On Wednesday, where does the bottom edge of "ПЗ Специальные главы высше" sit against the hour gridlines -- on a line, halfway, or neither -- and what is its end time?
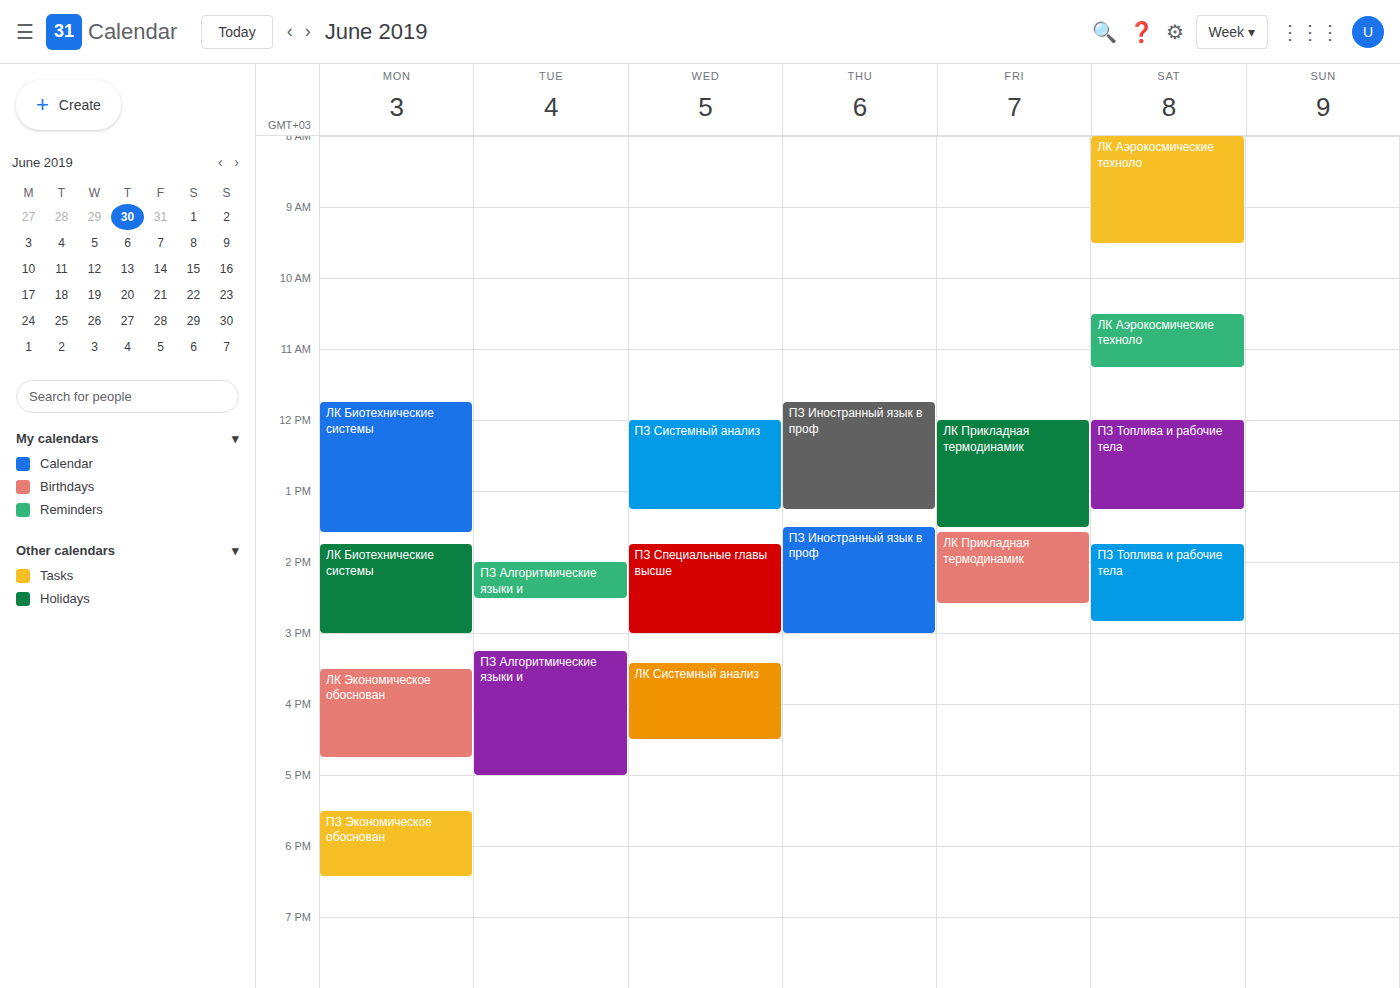
3:00 PM -- exactly on the 3 PM line.